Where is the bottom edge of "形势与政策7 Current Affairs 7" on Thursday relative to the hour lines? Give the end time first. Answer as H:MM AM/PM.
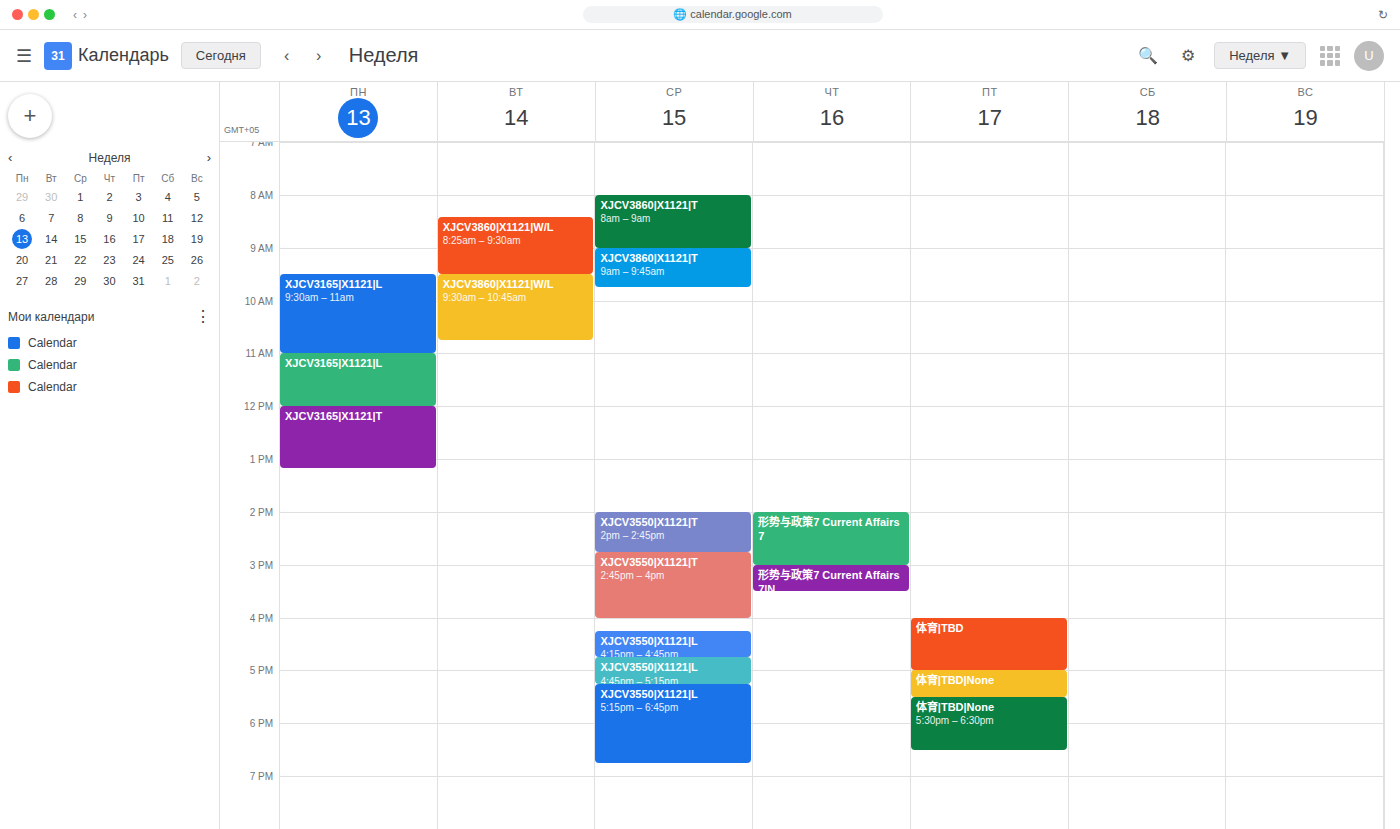
3:00 PM -- exactly on the 3 PM line.